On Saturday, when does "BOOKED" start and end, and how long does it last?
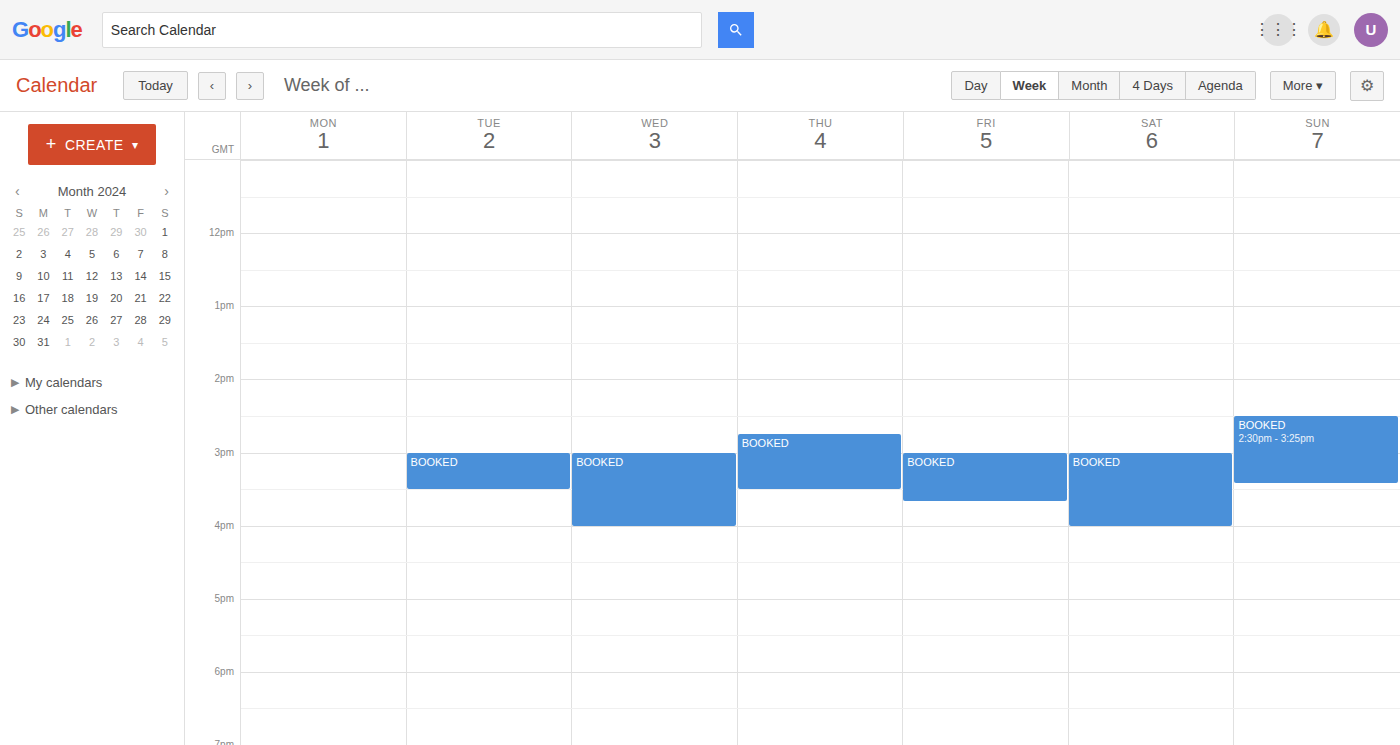
3:00 PM to 4:00 PM, 1 hour